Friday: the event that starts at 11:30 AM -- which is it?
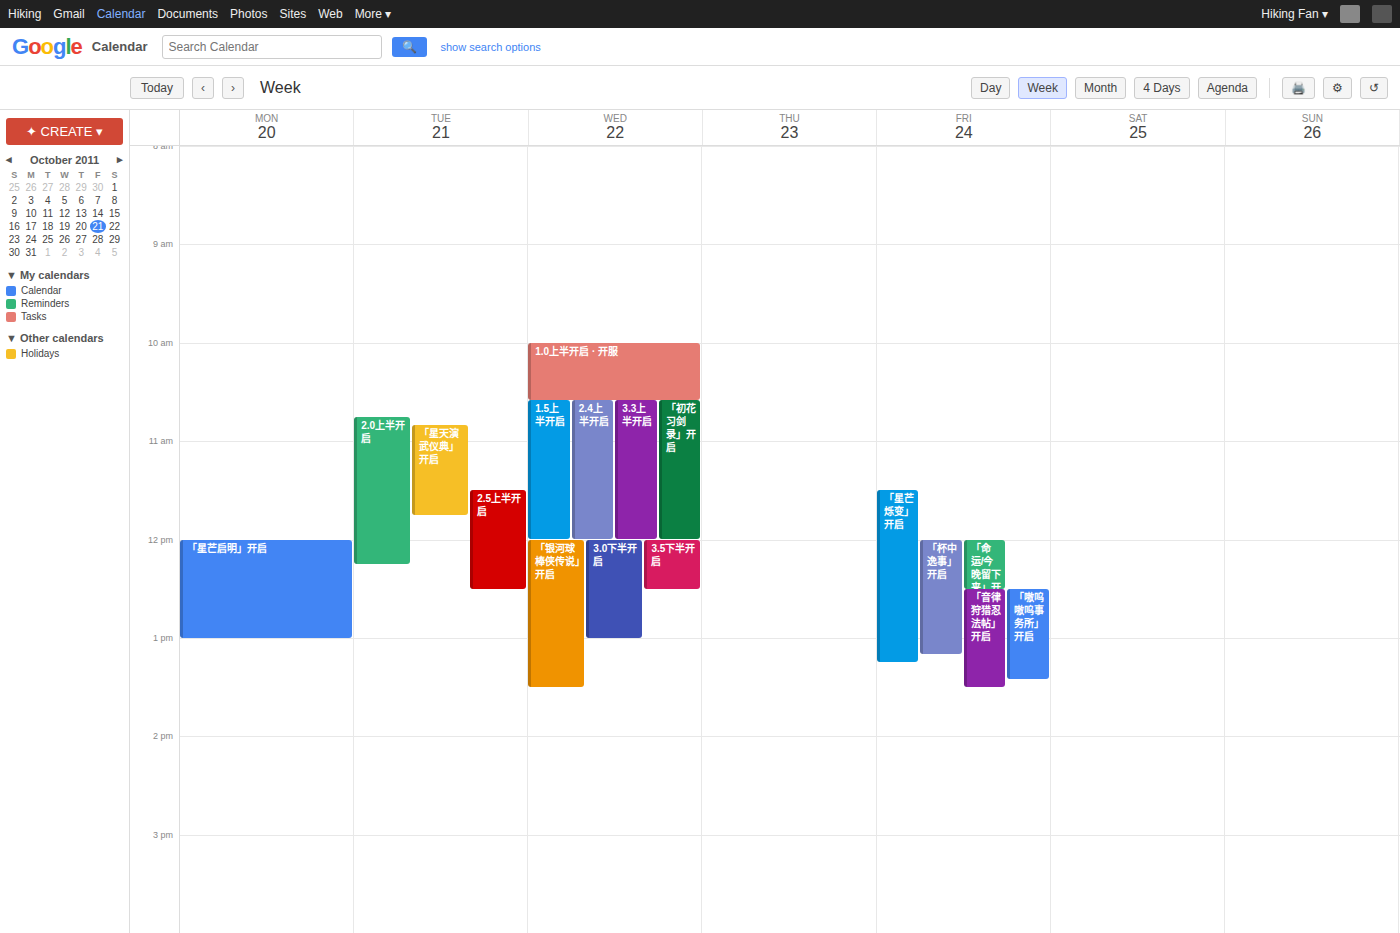
"「星芒烁变」开启"